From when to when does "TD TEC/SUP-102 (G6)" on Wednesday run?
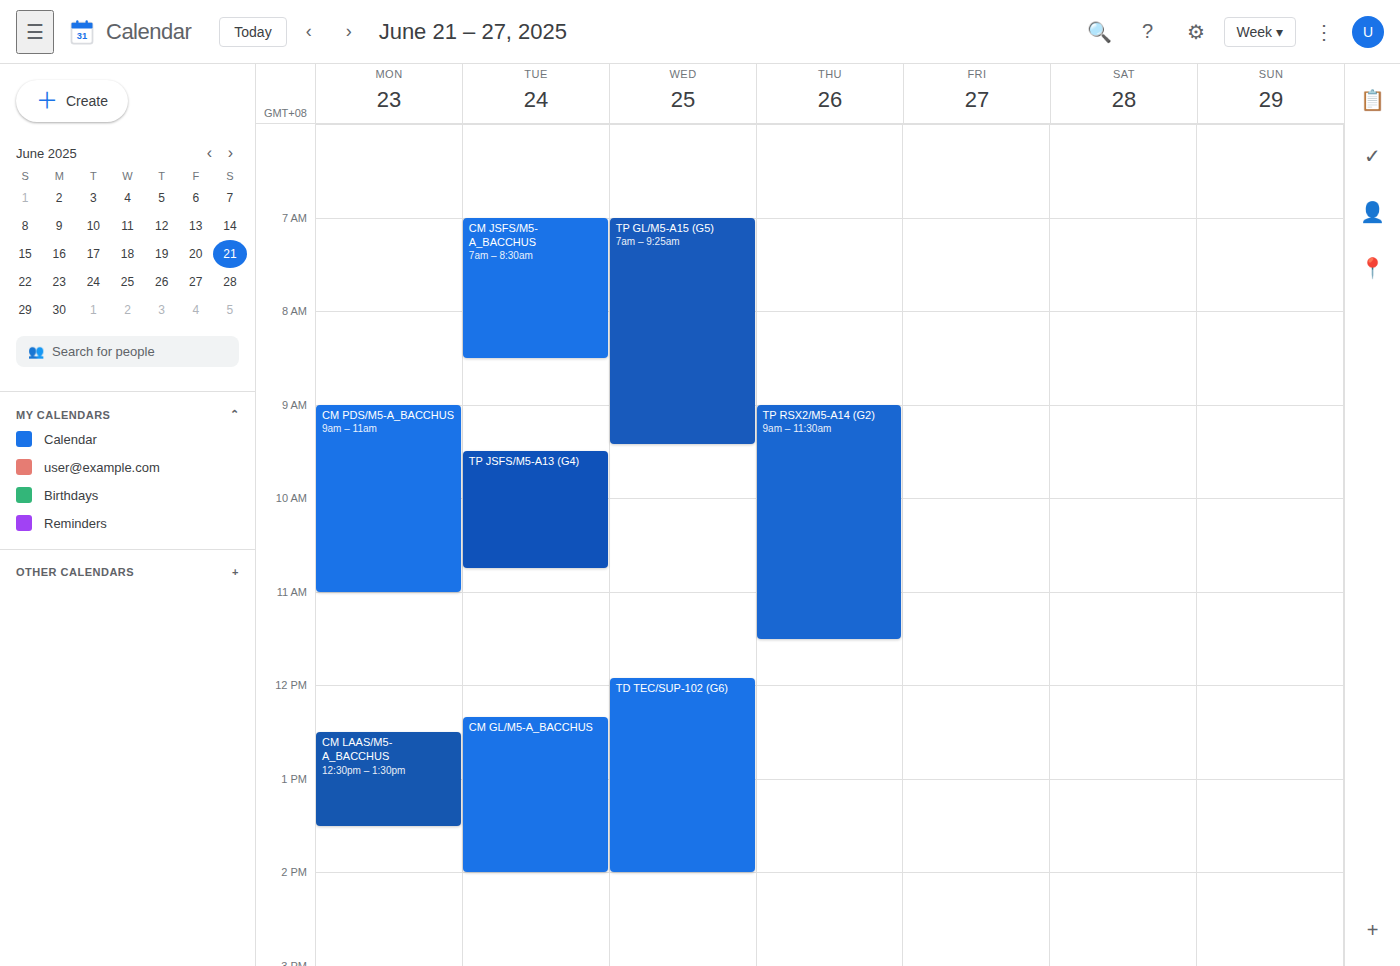
11:55 AM to 2:00 PM